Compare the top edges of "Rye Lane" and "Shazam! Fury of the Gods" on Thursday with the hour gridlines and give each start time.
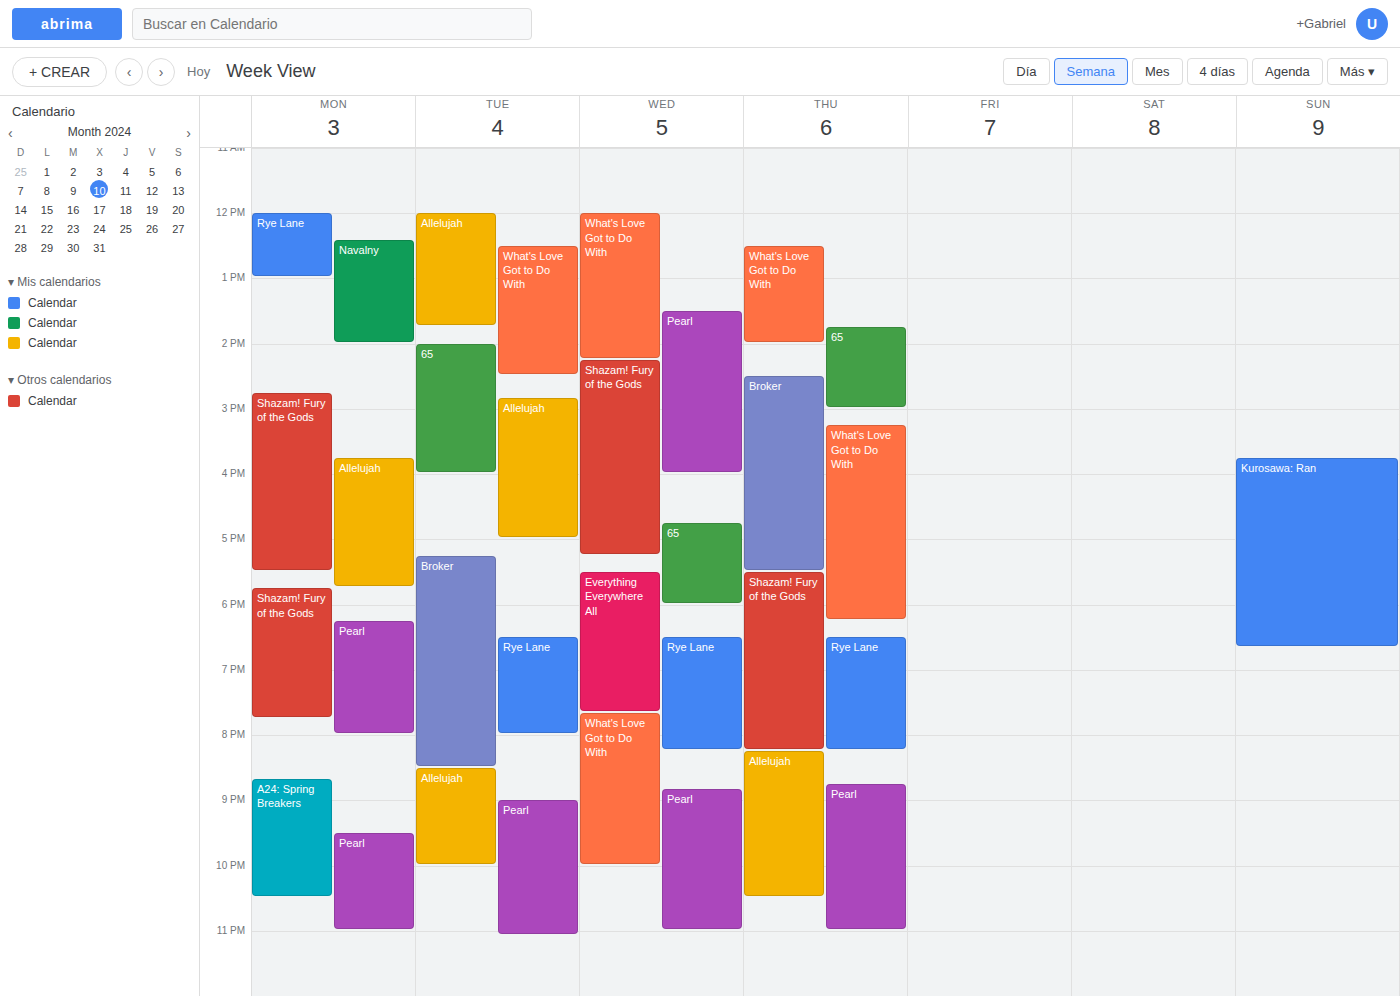
"Rye Lane": 6:30 PM, halfway between the 6 PM and 7 PM lines. "Shazam! Fury of the Gods": 5:30 PM, halfway between the 5 PM and 6 PM lines.